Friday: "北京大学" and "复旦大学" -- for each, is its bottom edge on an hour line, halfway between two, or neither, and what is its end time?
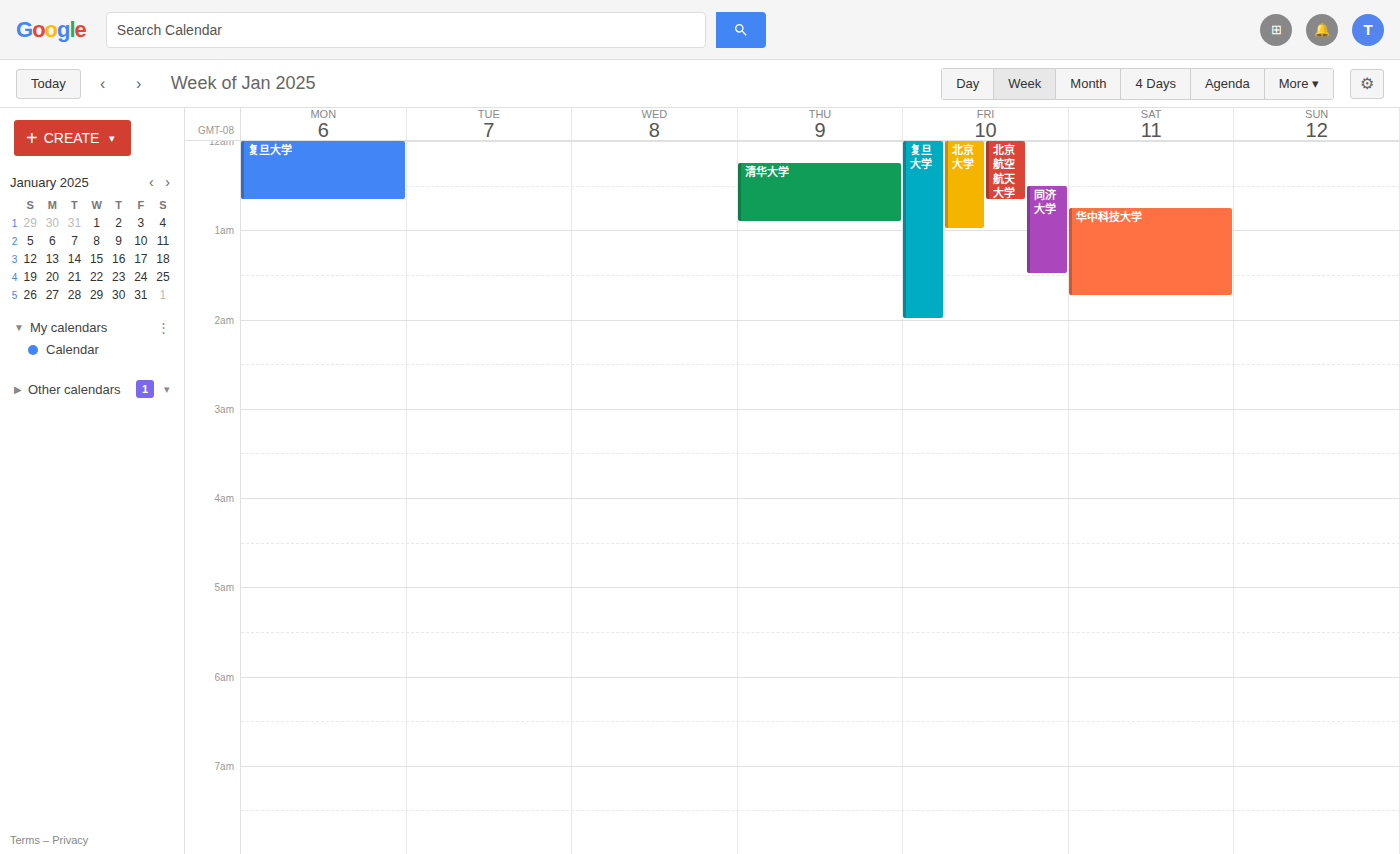
"北京大学": 1:00 AM, exactly on the 1 AM line. "复旦大学": 2:00 AM, exactly on the 2 AM line.